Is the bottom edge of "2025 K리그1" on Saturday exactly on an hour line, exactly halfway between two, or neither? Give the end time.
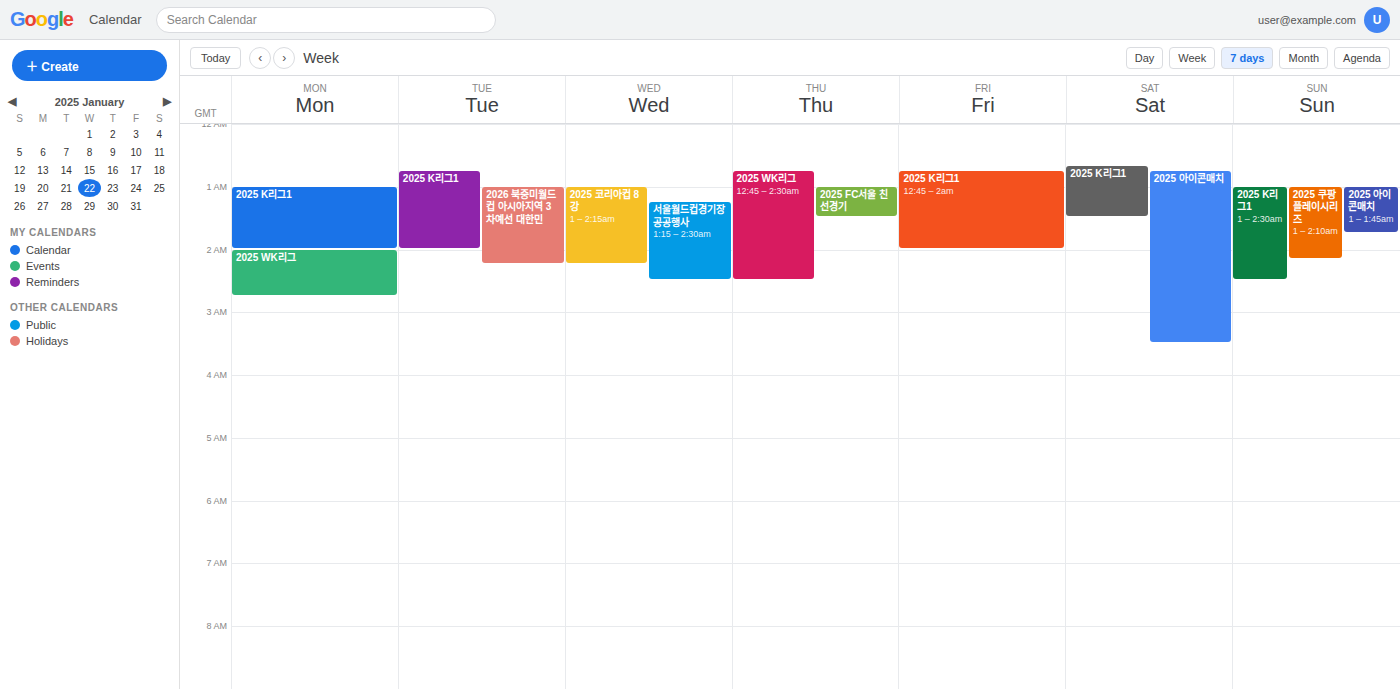
1:30 AM -- halfway between the 1 AM and 2 AM lines.